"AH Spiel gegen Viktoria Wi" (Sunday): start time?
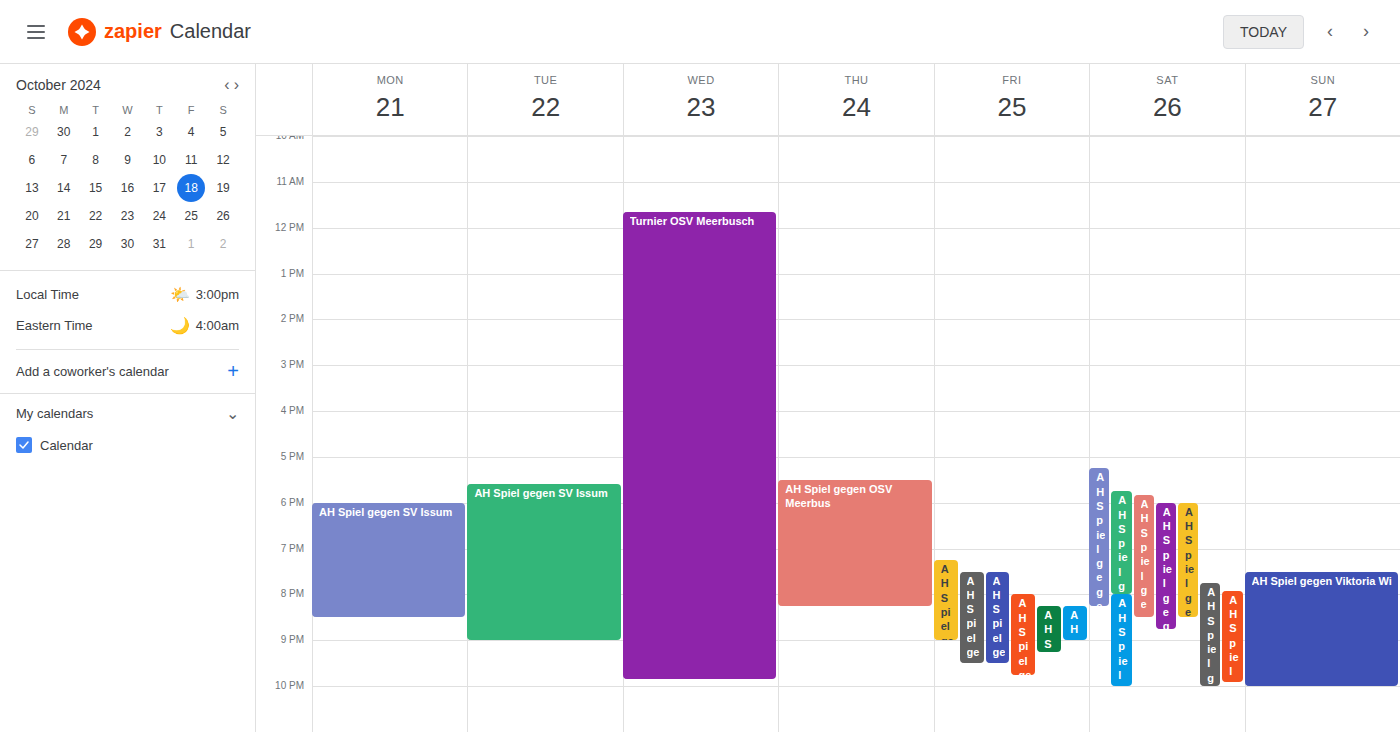
7:30 PM